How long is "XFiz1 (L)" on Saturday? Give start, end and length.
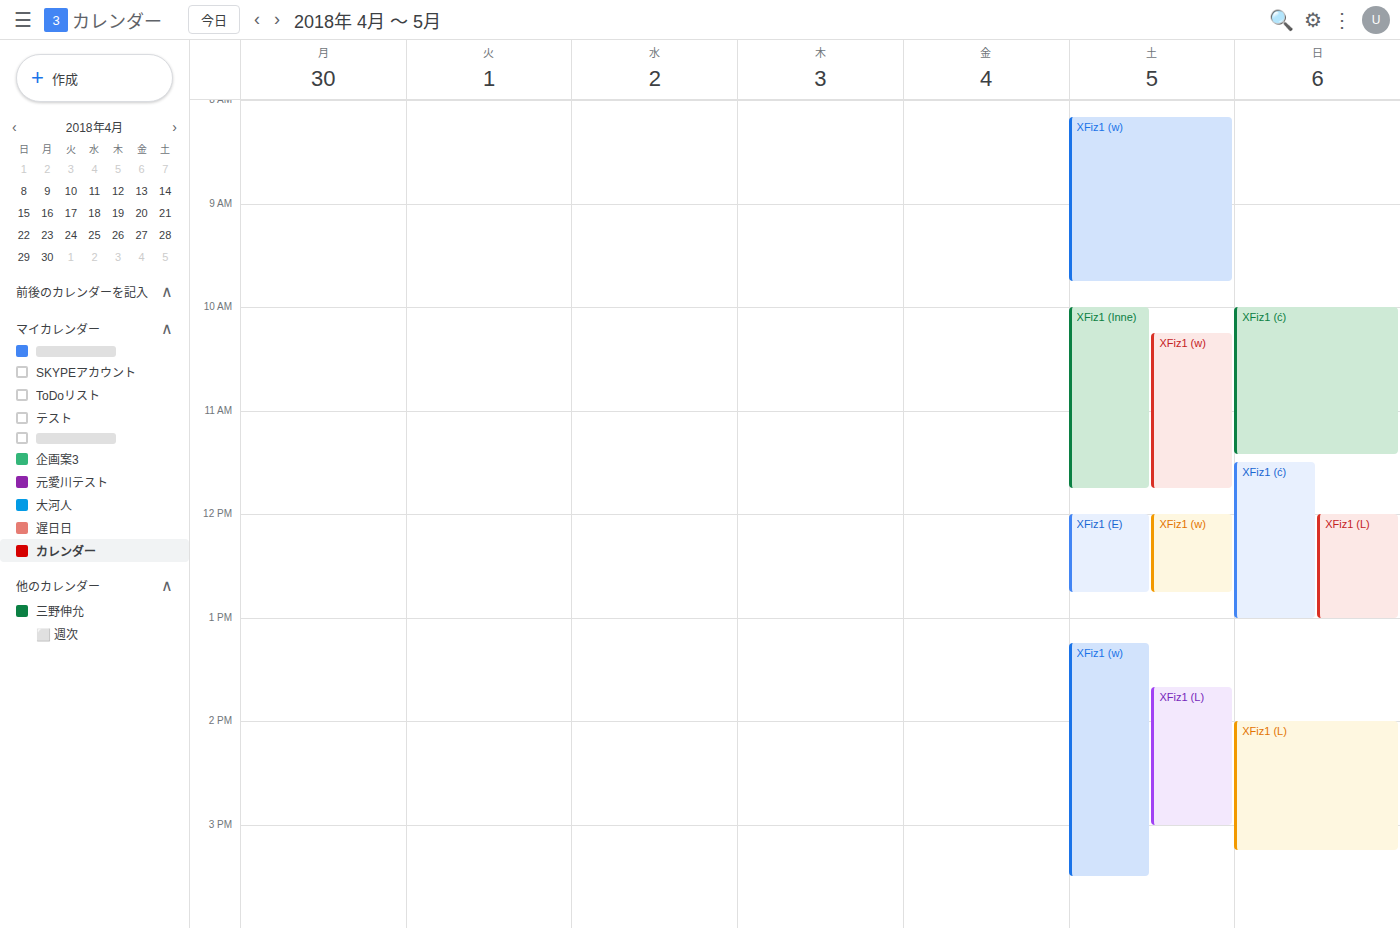
1:40 PM to 3:00 PM, 1 hour 20 minutes